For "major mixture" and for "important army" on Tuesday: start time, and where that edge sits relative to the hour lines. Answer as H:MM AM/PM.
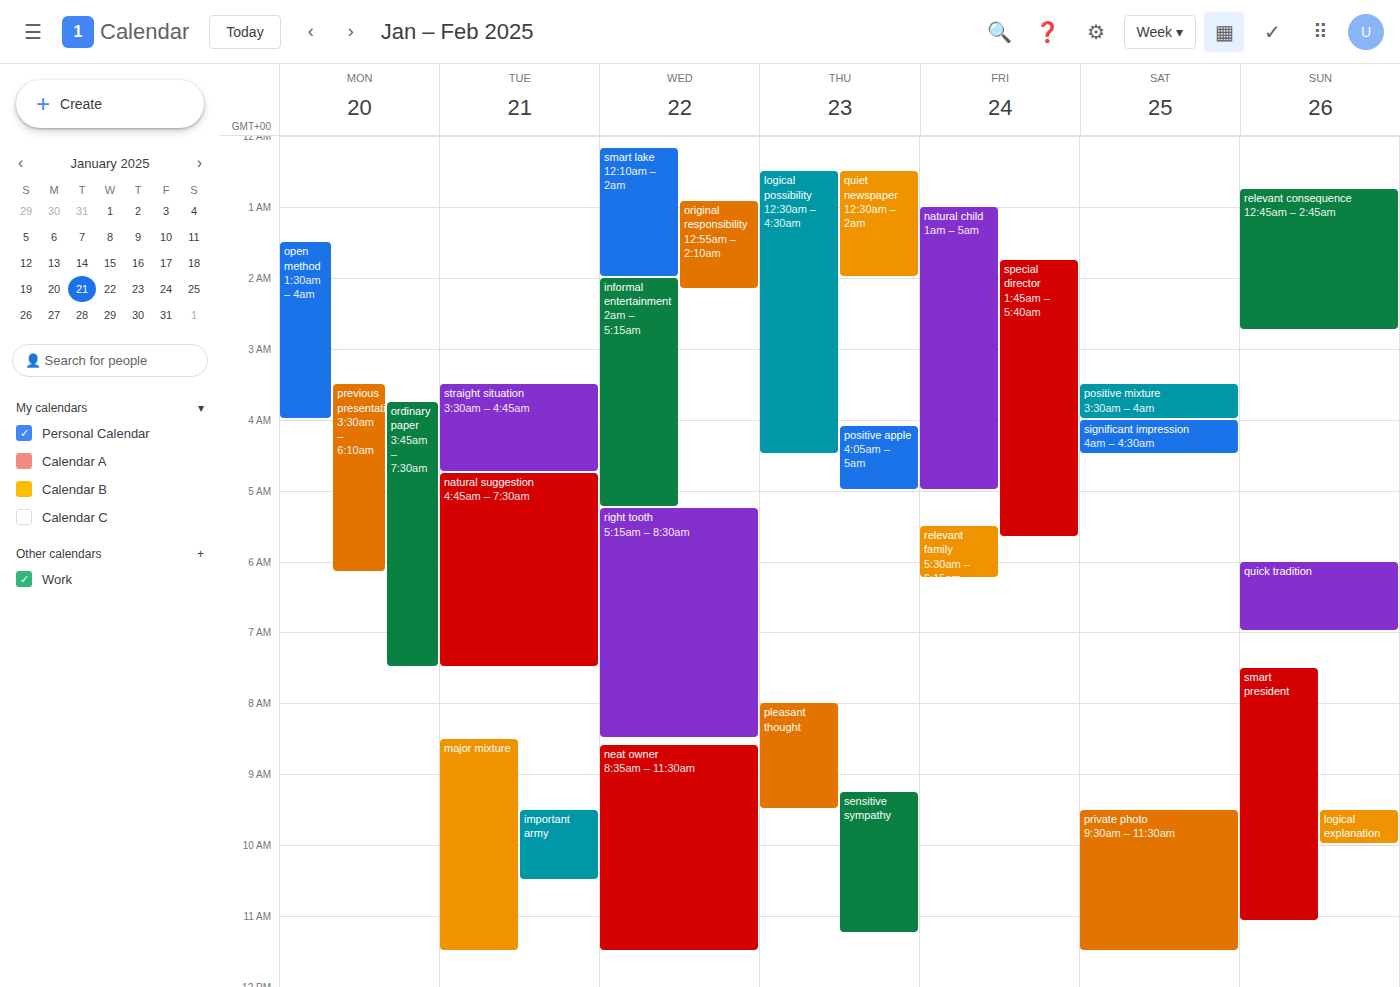
"major mixture": 8:30 AM, halfway between the 8 AM and 9 AM lines. "important army": 9:30 AM, halfway between the 9 AM and 10 AM lines.